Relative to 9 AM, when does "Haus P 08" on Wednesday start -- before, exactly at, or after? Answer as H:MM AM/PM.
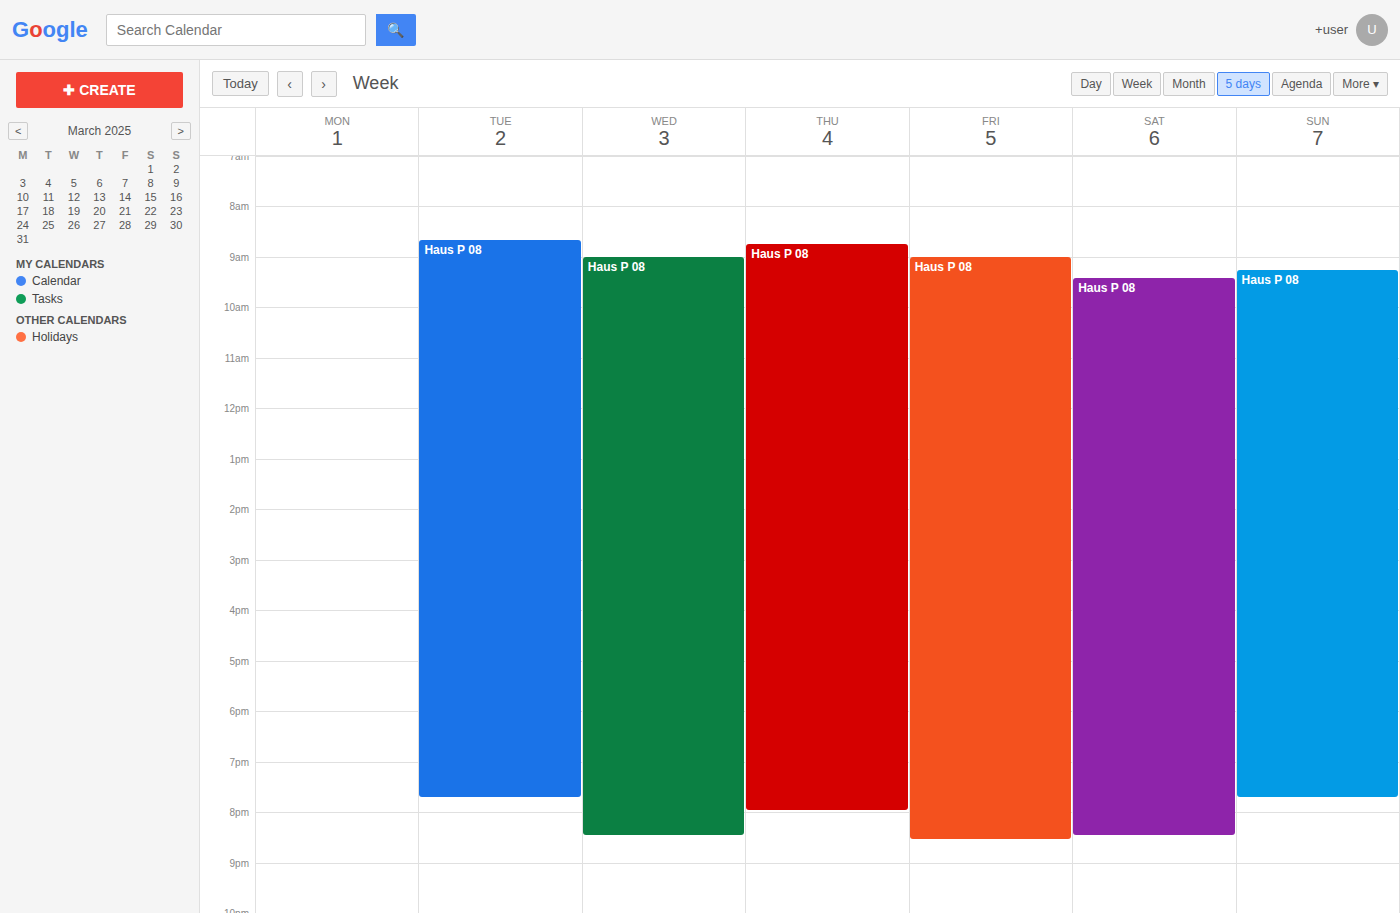
9:00 AM -- exactly at 9 AM, on the 9 AM line.